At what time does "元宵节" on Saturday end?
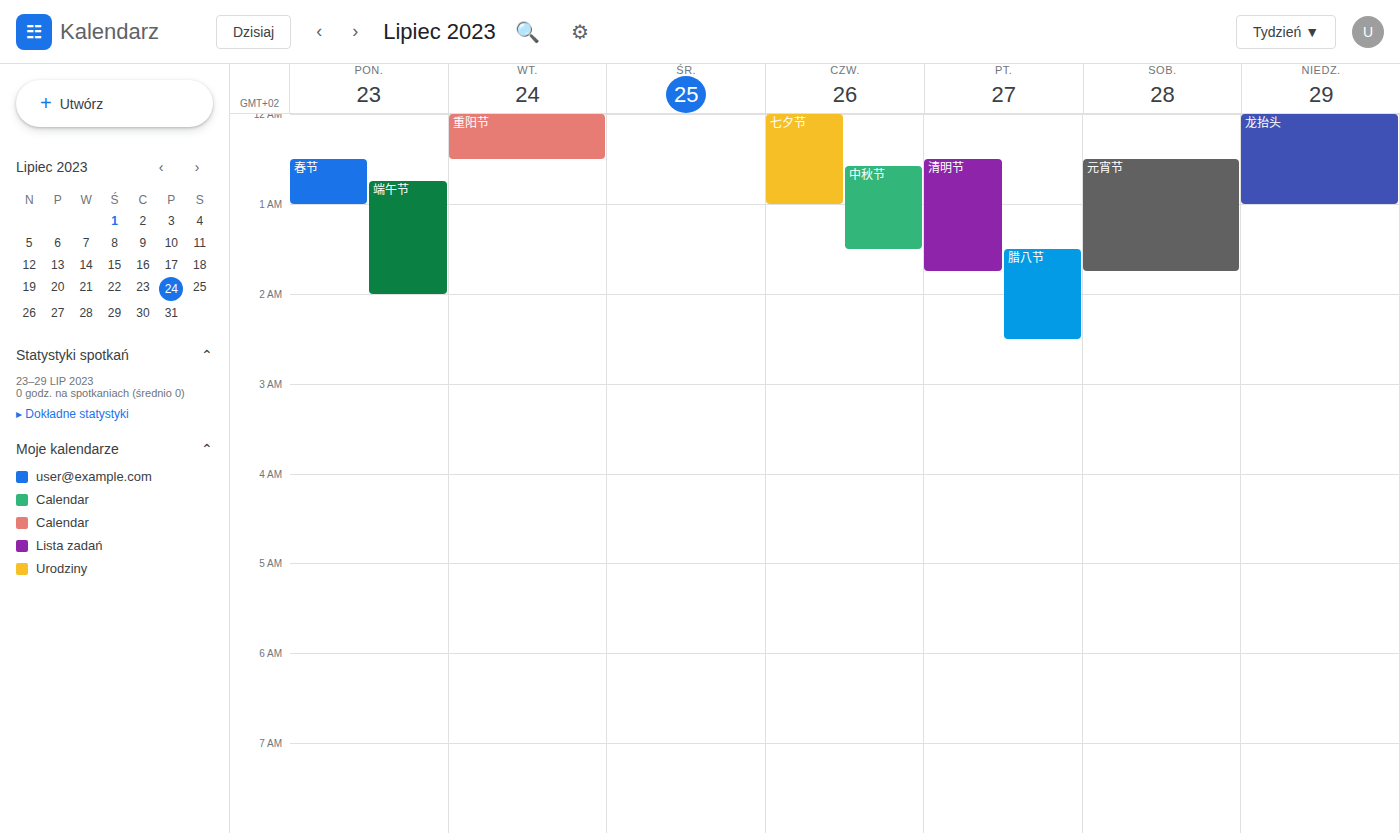
1:45 AM